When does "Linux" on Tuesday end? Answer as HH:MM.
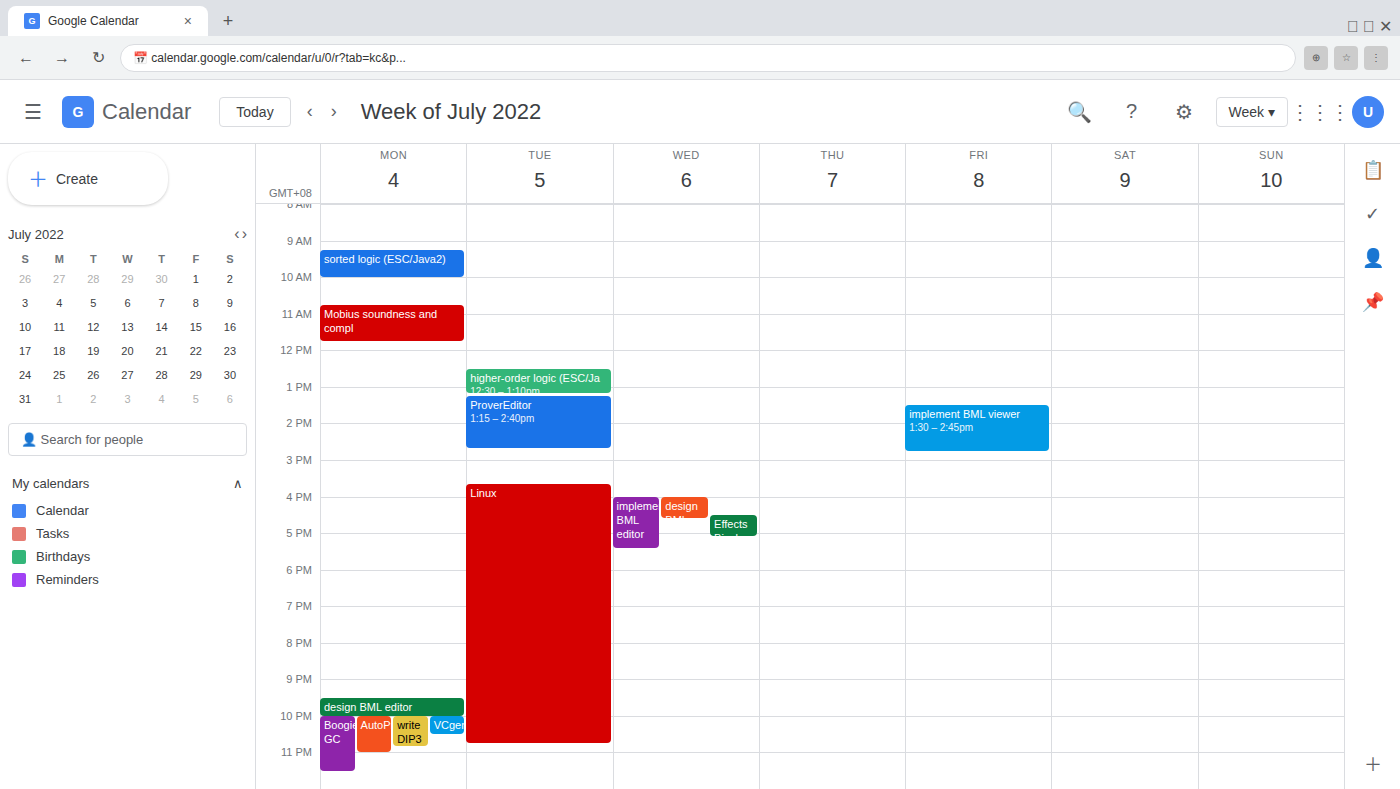
22:45